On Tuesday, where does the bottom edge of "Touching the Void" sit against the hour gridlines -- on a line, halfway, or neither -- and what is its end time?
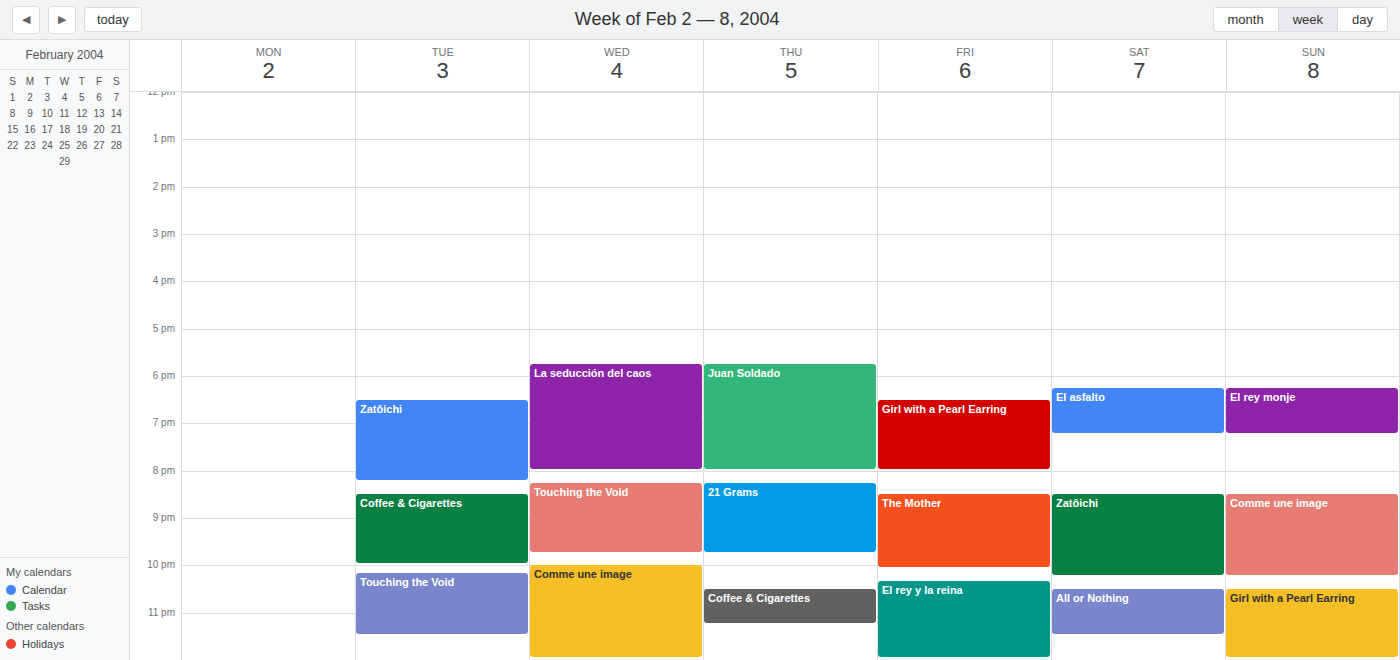
11:30 PM -- halfway between the 11 PM and 12 AM lines.